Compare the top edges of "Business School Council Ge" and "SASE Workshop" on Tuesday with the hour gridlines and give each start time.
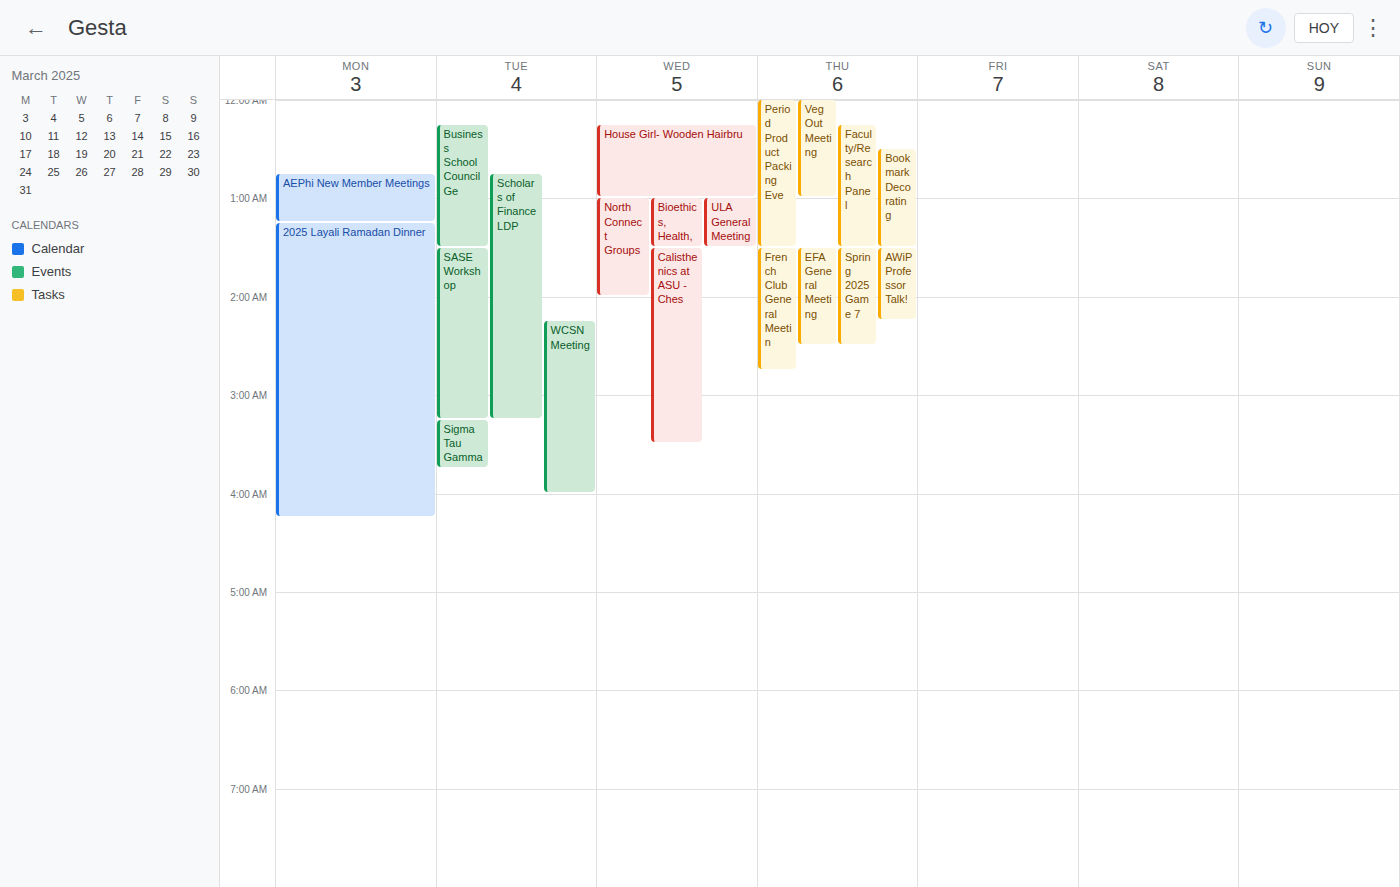
"Business School Council Ge": 12:15 AM, neither: a quarter of the way from the 12 AM line to the 1 AM line. "SASE Workshop": 1:30 AM, halfway between the 1 AM and 2 AM lines.